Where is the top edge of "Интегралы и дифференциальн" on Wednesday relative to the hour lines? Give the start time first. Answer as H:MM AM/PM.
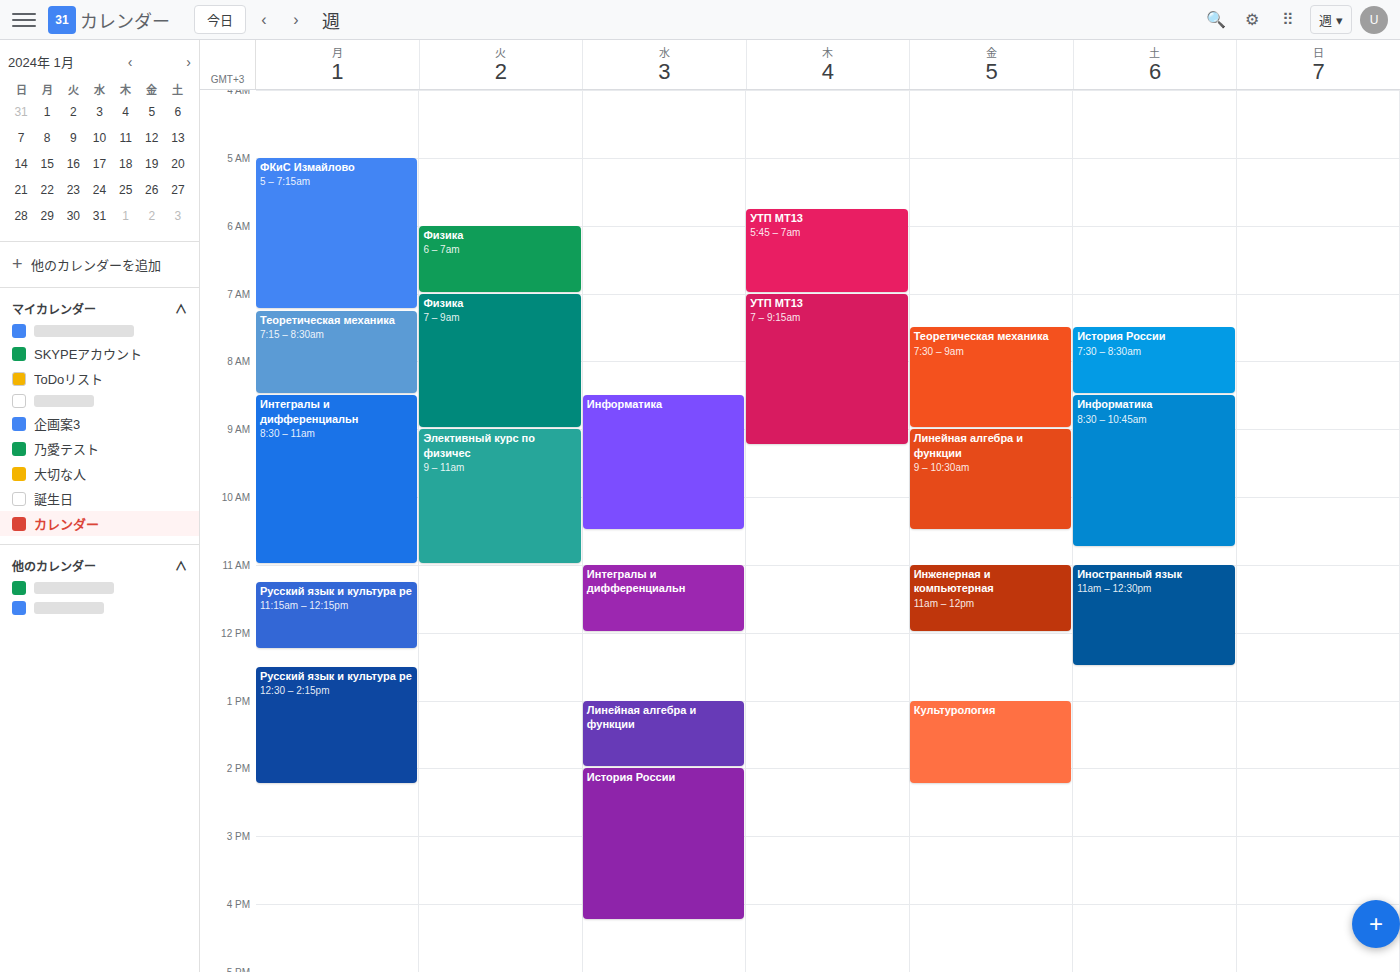
11:00 AM -- exactly on the 11 AM line.